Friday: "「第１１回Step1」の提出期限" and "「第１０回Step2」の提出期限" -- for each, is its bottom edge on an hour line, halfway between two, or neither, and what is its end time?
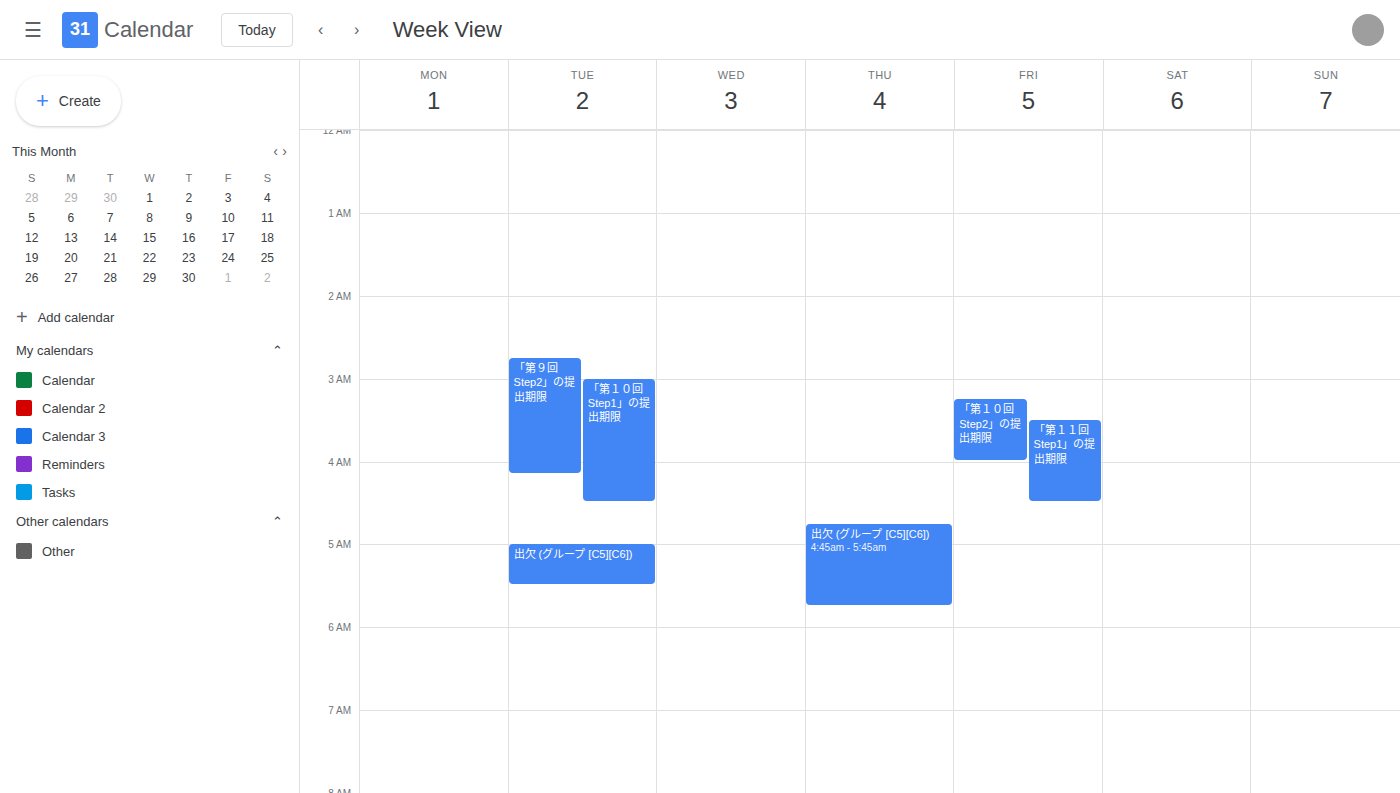
"「第１１回Step1」の提出期限": 04:30, halfway between the 04:00 and 05:00 lines. "「第１０回Step2」の提出期限": 04:00, exactly on the 04:00 line.